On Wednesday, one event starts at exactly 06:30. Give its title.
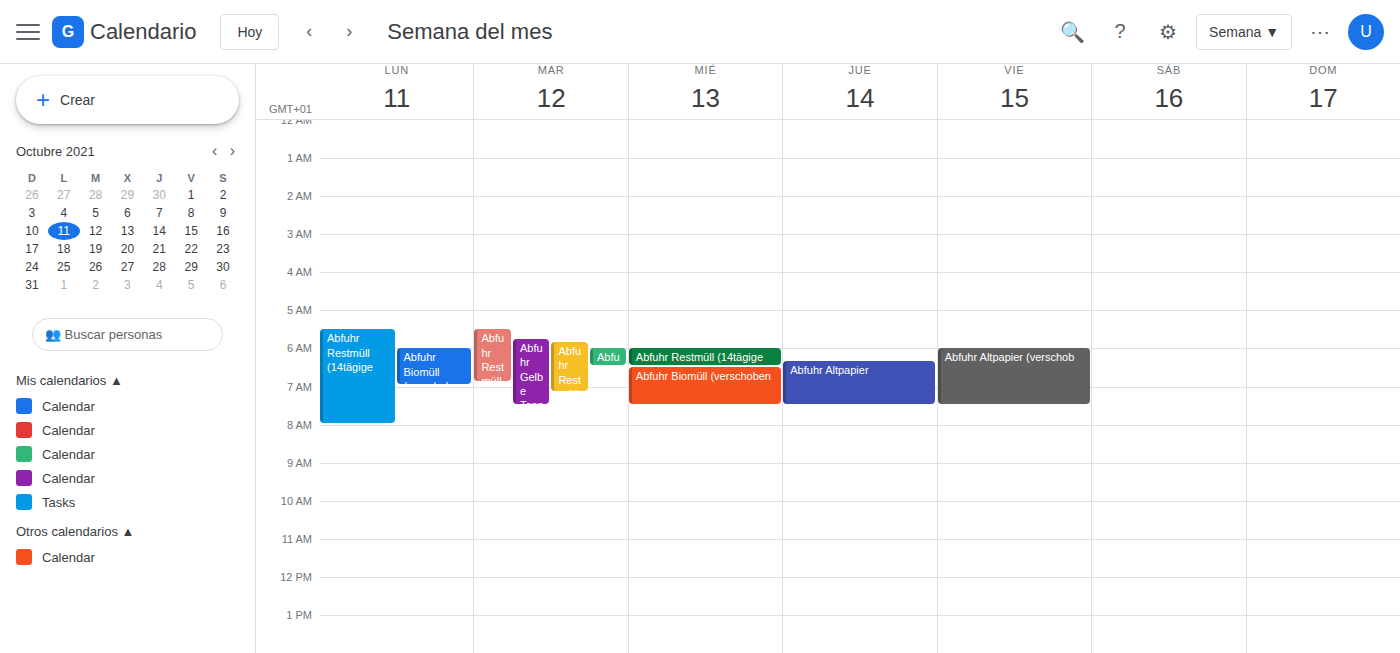
"Abfuhr Biomüll (verschoben"